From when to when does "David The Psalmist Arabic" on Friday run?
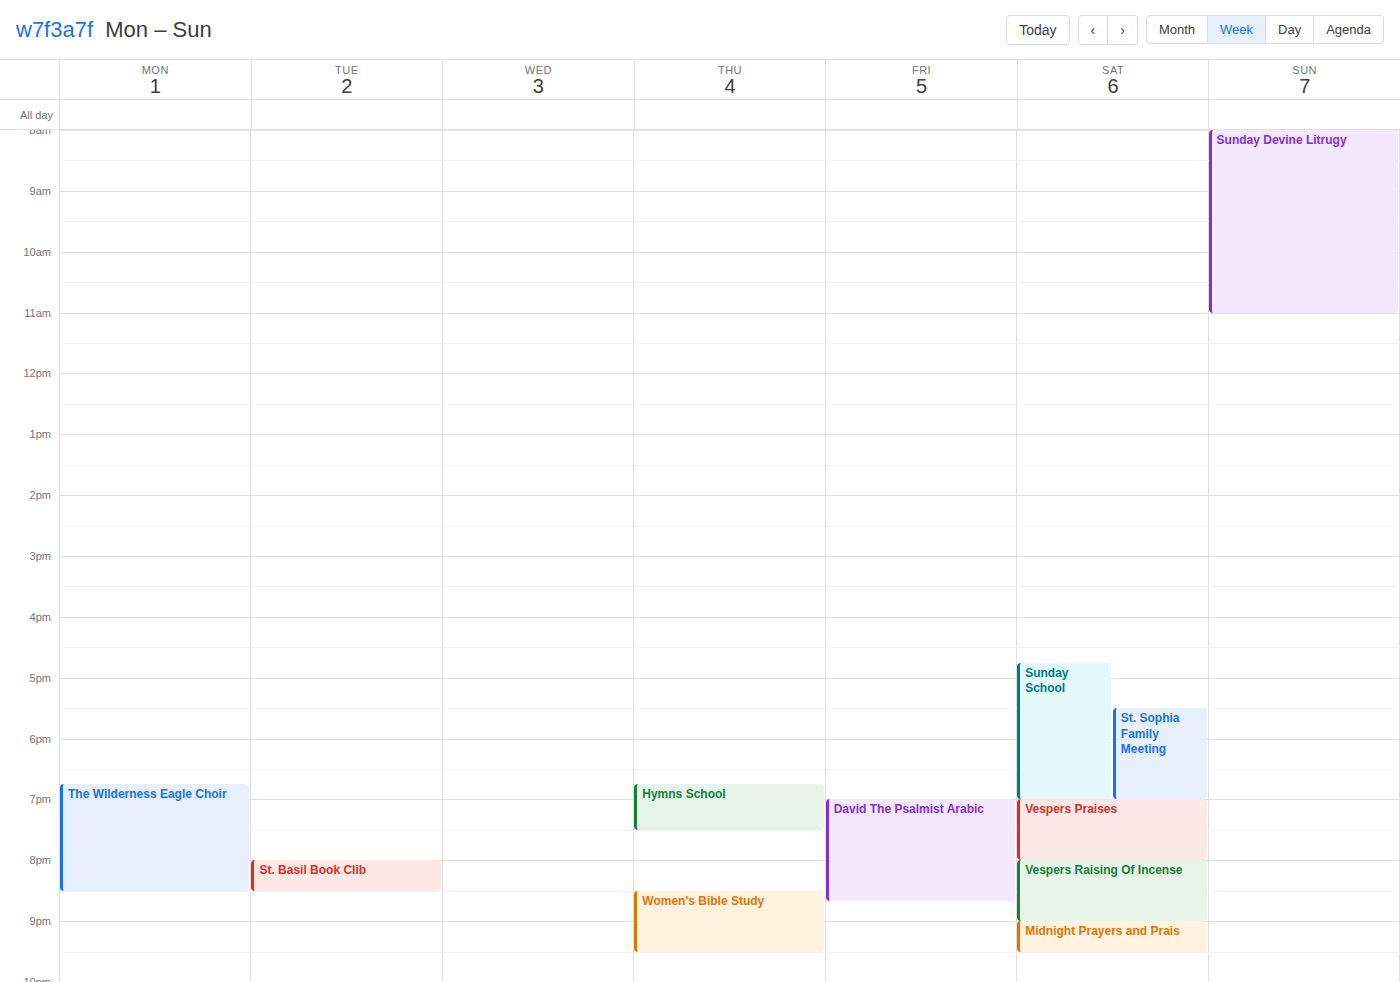
7:00 PM to 8:40 PM